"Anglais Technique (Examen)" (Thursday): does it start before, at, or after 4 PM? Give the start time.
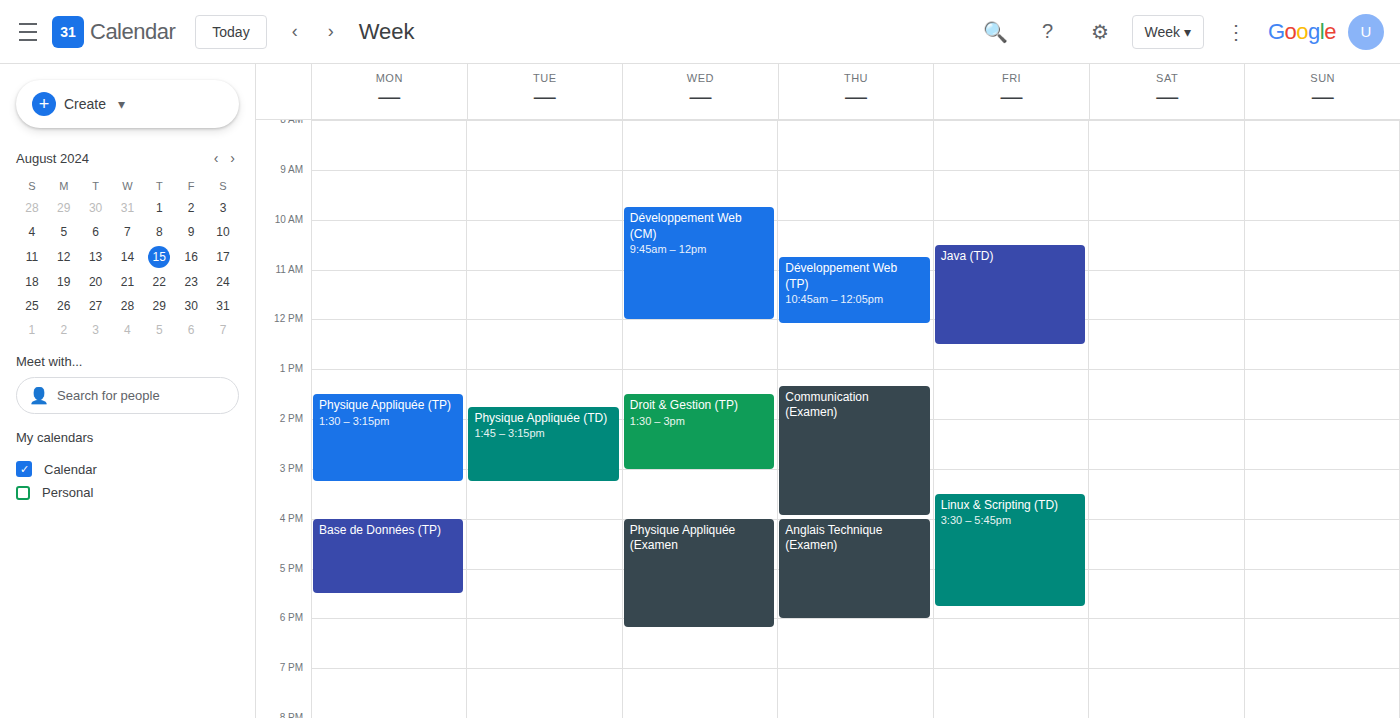
4:00 PM -- exactly at 4 PM, on the 4 PM line.